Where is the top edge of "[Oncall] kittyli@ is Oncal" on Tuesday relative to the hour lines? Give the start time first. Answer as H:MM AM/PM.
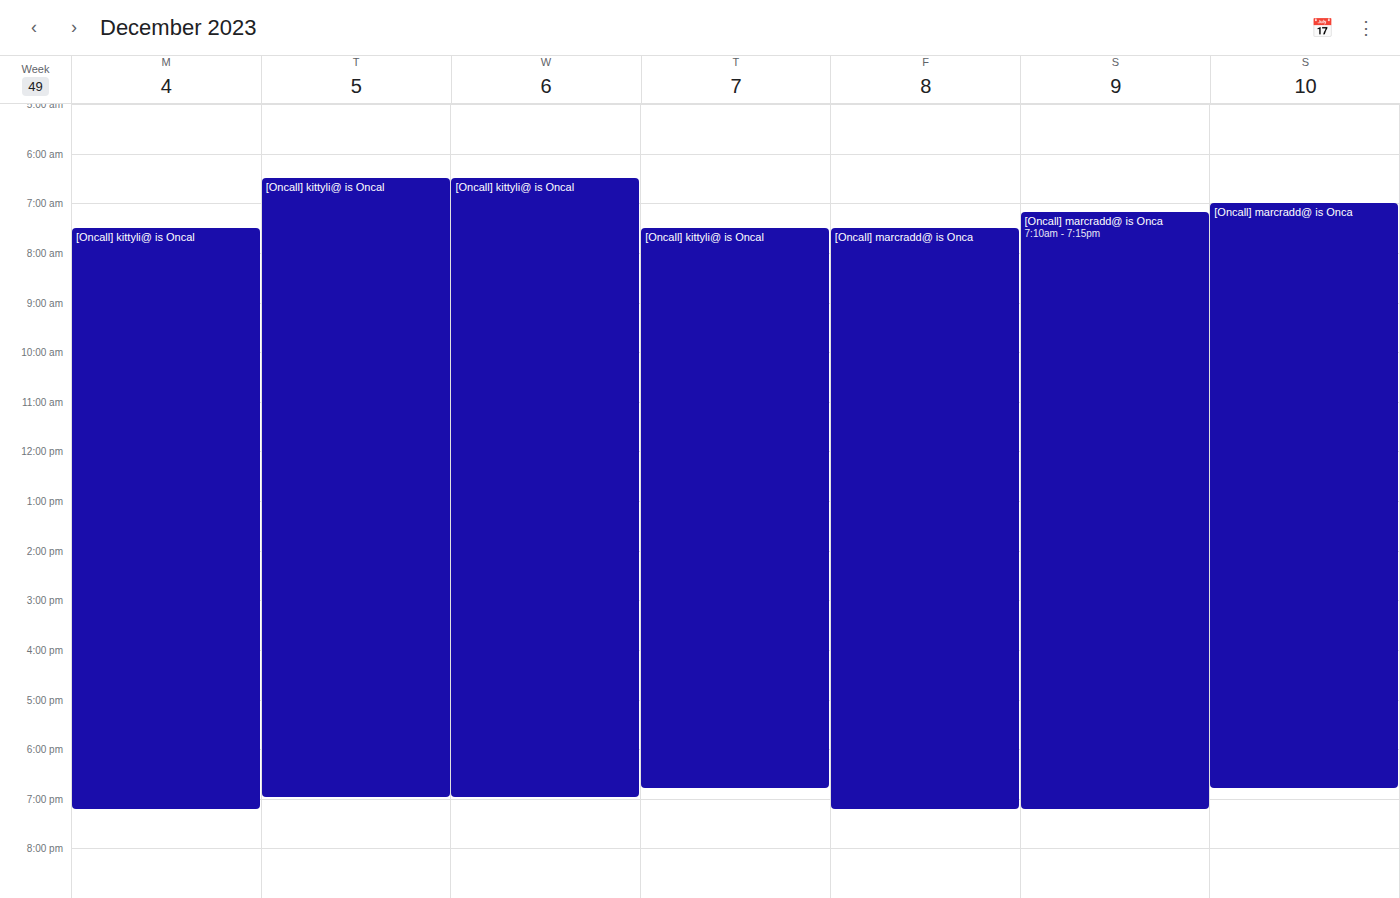
6:30 AM -- halfway between the 6 AM and 7 AM lines.